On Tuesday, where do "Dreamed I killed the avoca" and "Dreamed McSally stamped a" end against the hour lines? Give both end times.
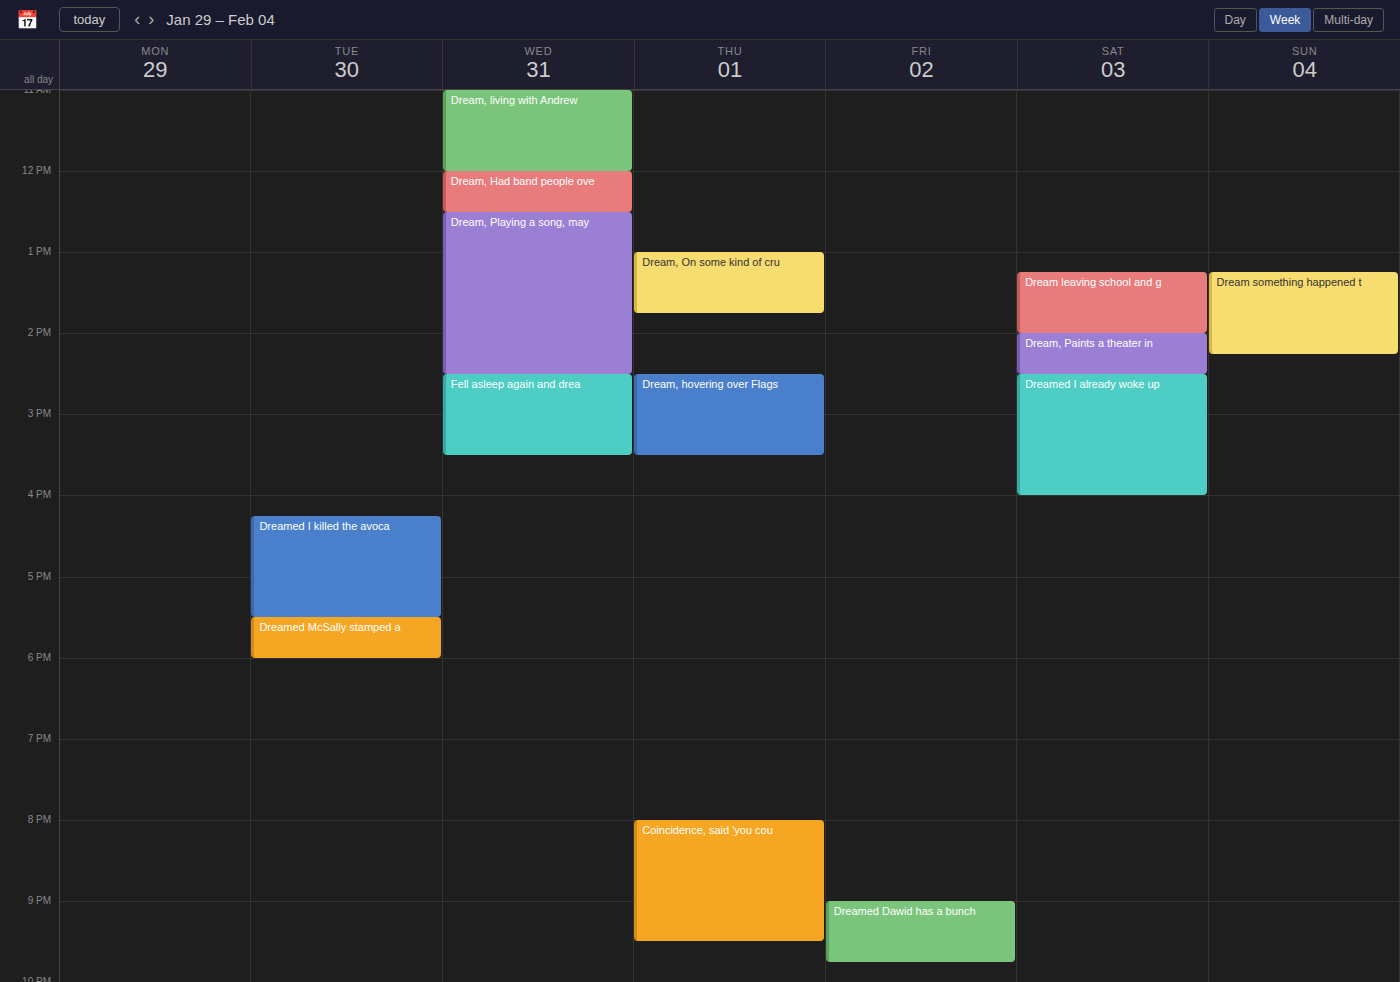
"Dreamed I killed the avoca": 5:30 PM, halfway between the 5 PM and 6 PM lines. "Dreamed McSally stamped a": 6:00 PM, exactly on the 6 PM line.